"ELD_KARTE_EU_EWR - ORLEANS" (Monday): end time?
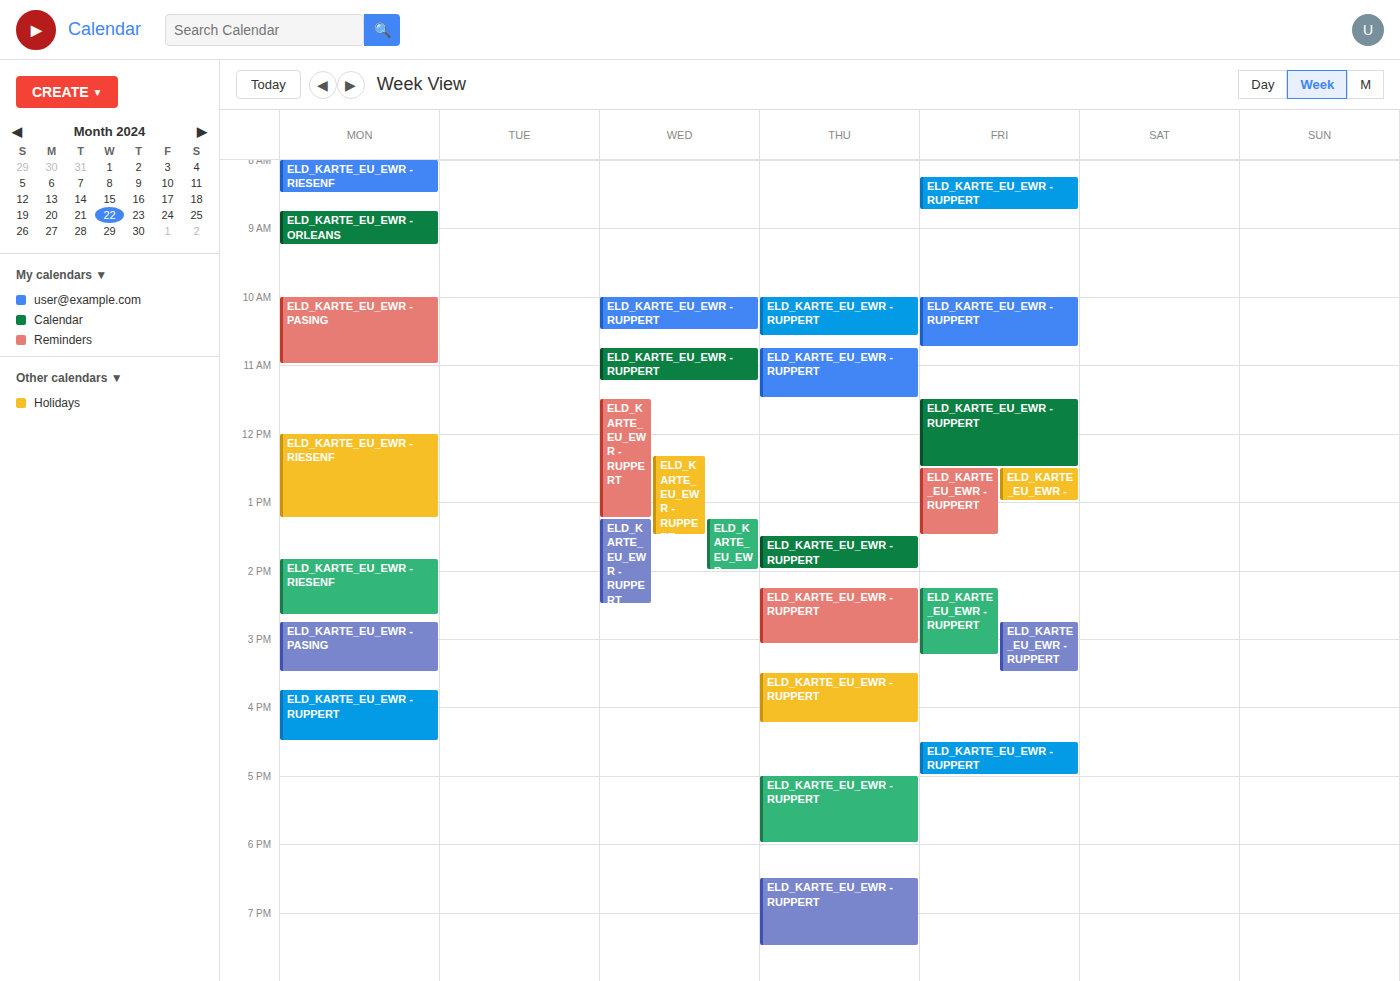
9:15 AM